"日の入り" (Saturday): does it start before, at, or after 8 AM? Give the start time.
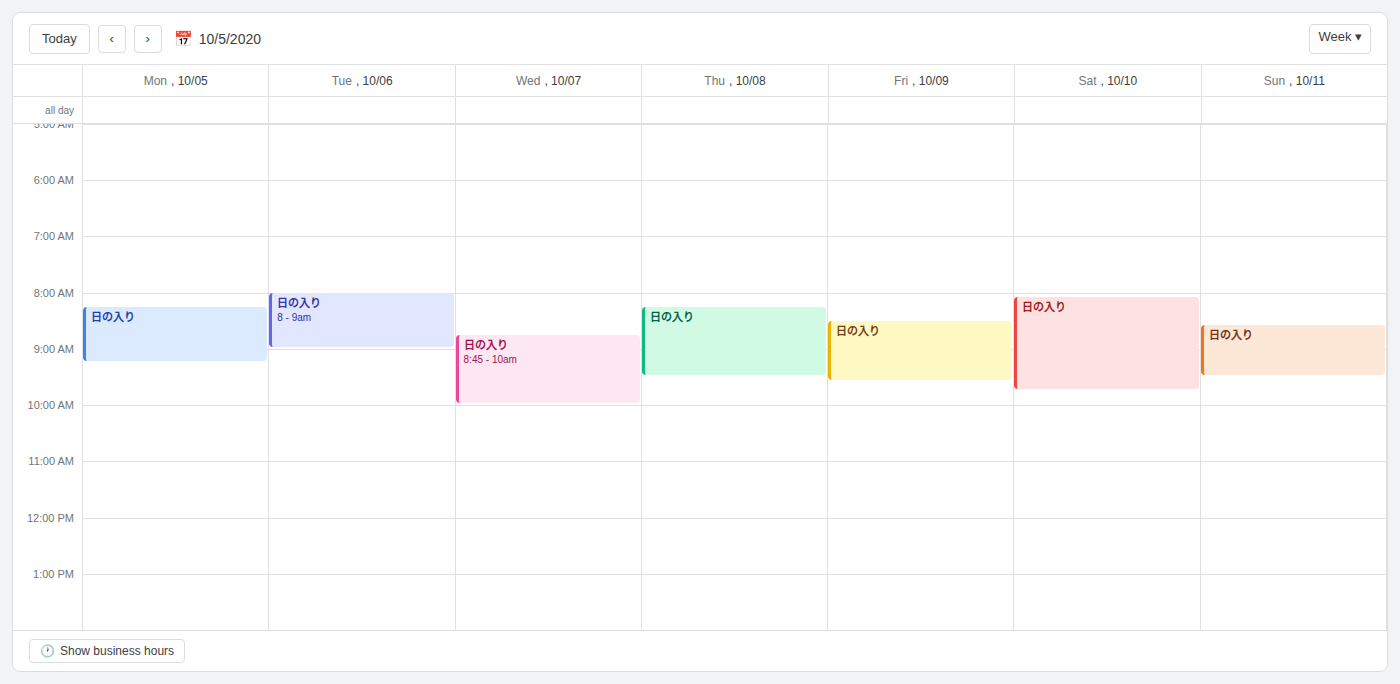
8:05 AM -- after 8 AM, 5 minutes below the 8 AM line.